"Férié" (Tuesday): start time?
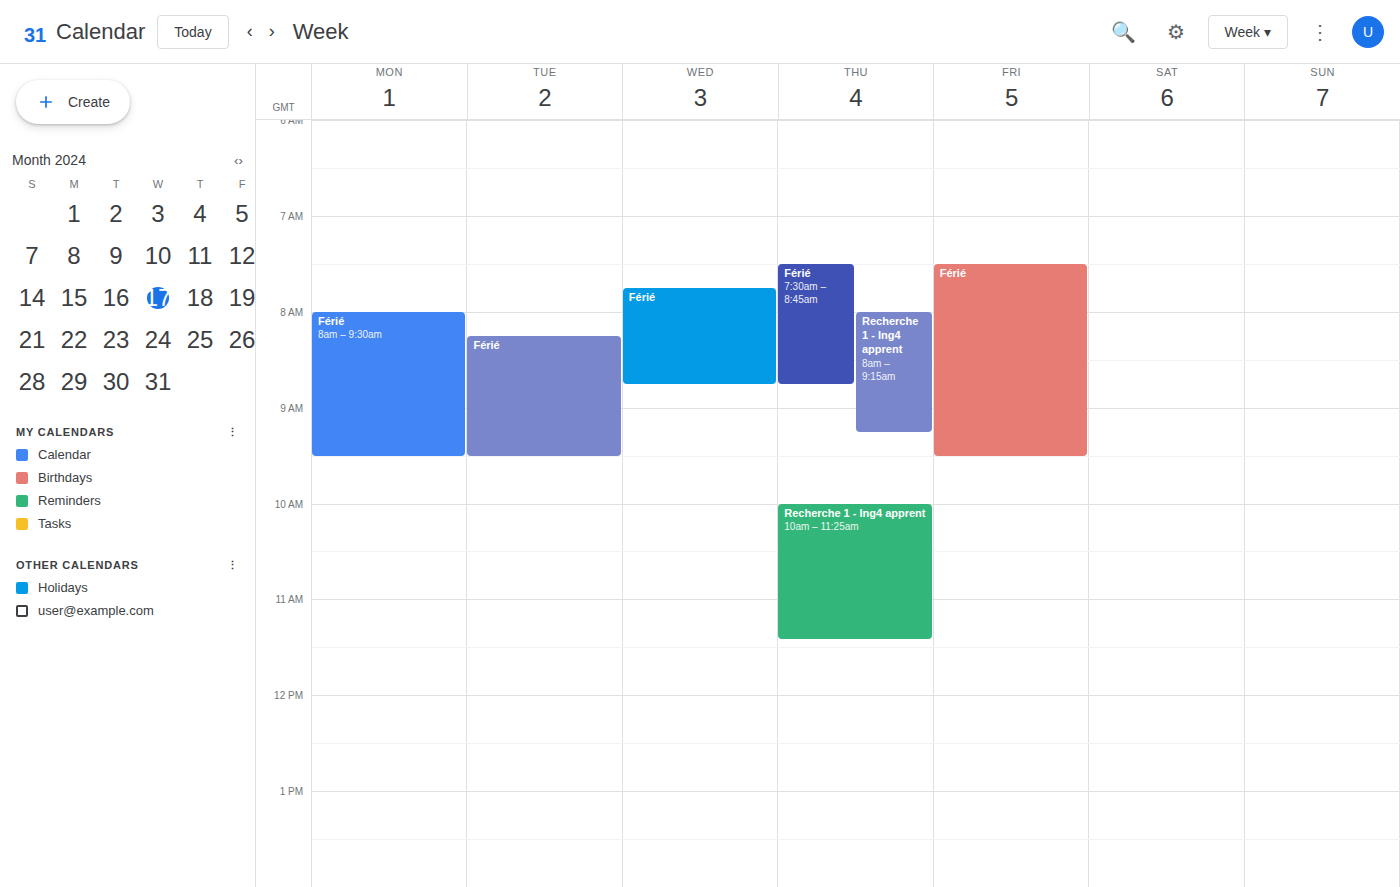
8:15 AM